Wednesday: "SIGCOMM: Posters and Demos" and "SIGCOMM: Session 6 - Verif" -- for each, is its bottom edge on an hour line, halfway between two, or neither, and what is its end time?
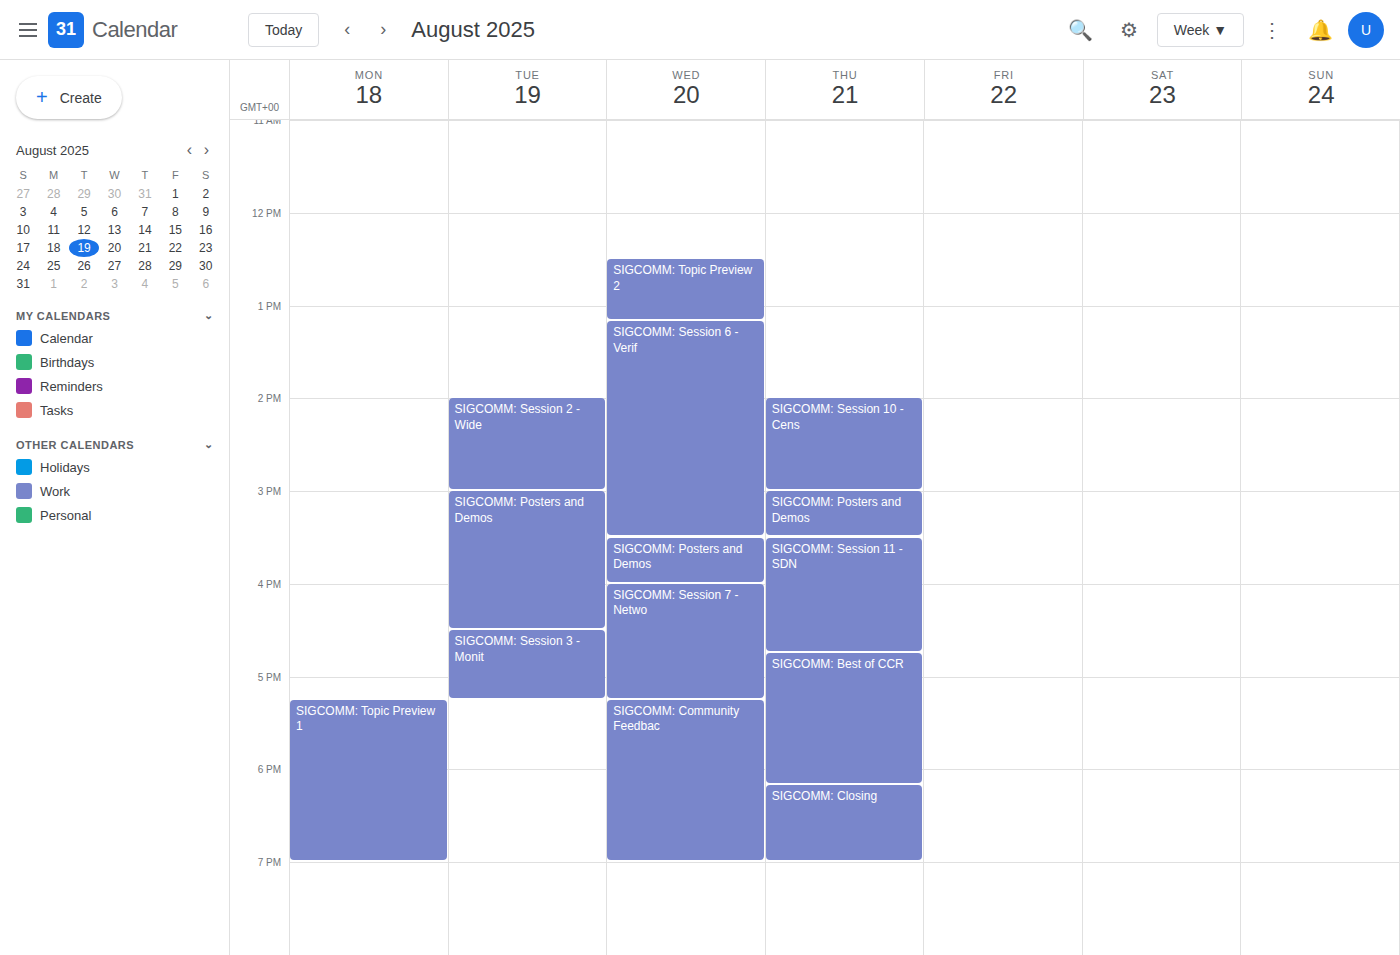
"SIGCOMM: Posters and Demos": 4:00 PM, exactly on the 4 PM line. "SIGCOMM: Session 6 - Verif": 3:30 PM, halfway between the 3 PM and 4 PM lines.